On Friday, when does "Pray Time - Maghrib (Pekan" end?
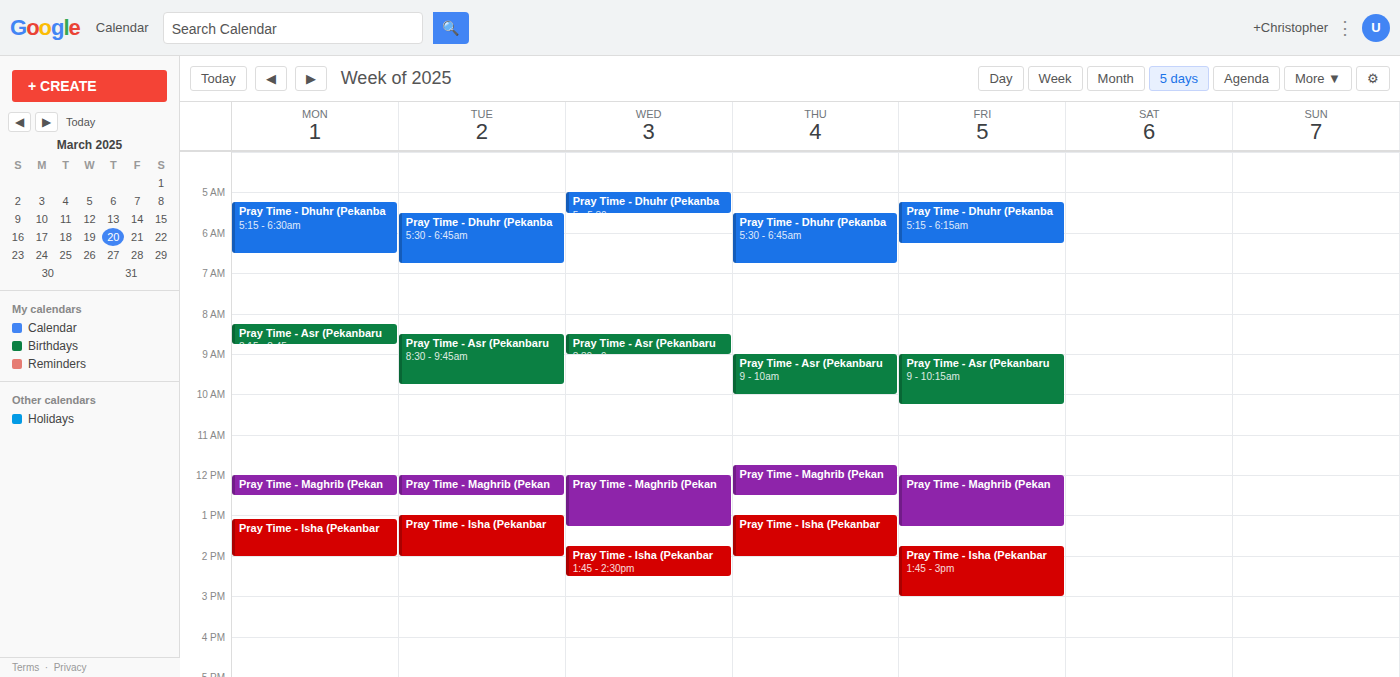
1:15 PM